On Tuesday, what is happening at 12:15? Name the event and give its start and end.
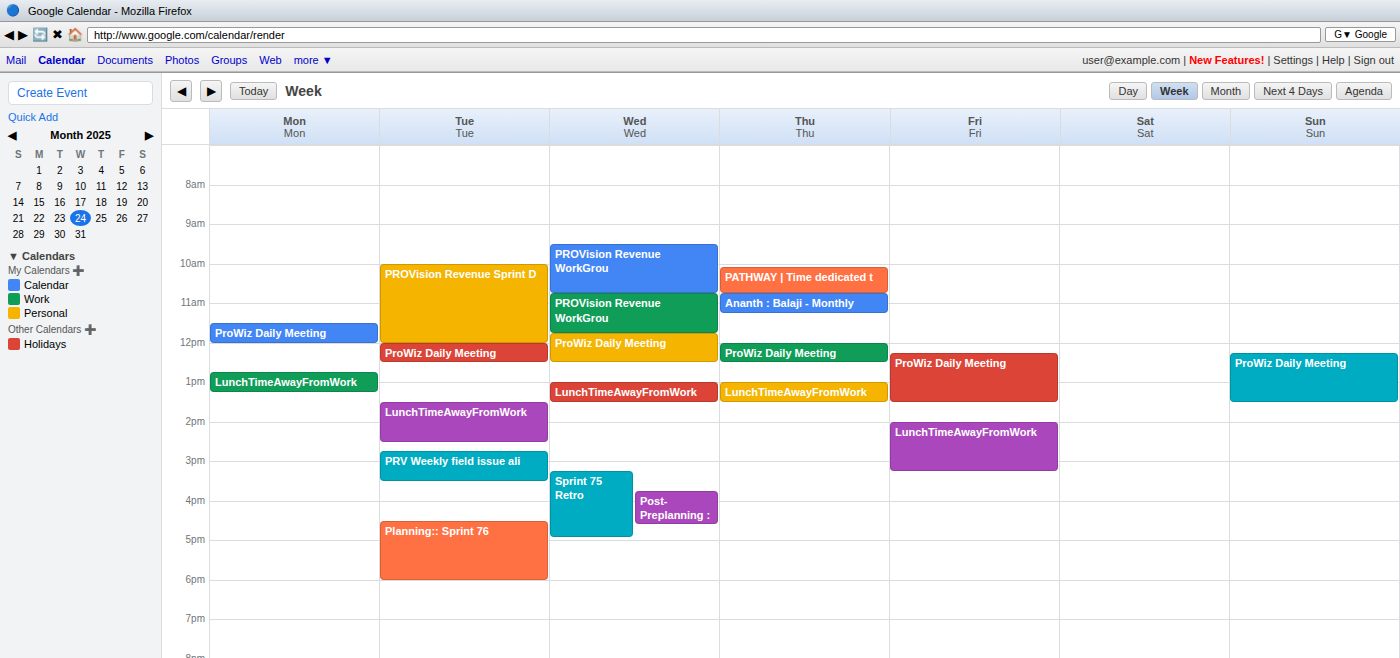
"ProWiz Daily Meeting", 12:00 to 12:30